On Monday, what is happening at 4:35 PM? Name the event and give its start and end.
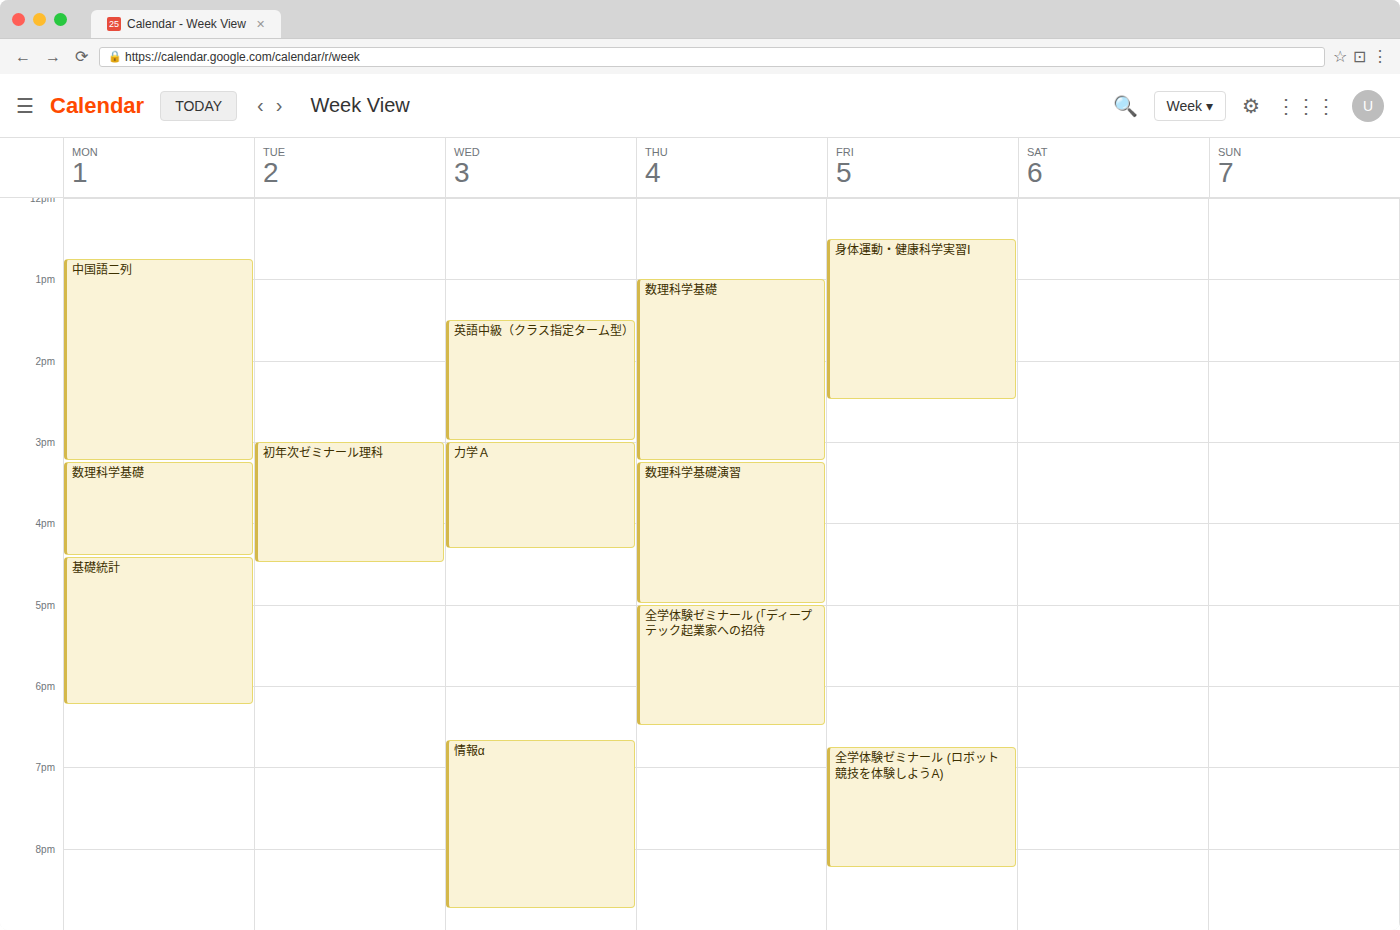
"基礎統計", 4:25 PM to 6:15 PM